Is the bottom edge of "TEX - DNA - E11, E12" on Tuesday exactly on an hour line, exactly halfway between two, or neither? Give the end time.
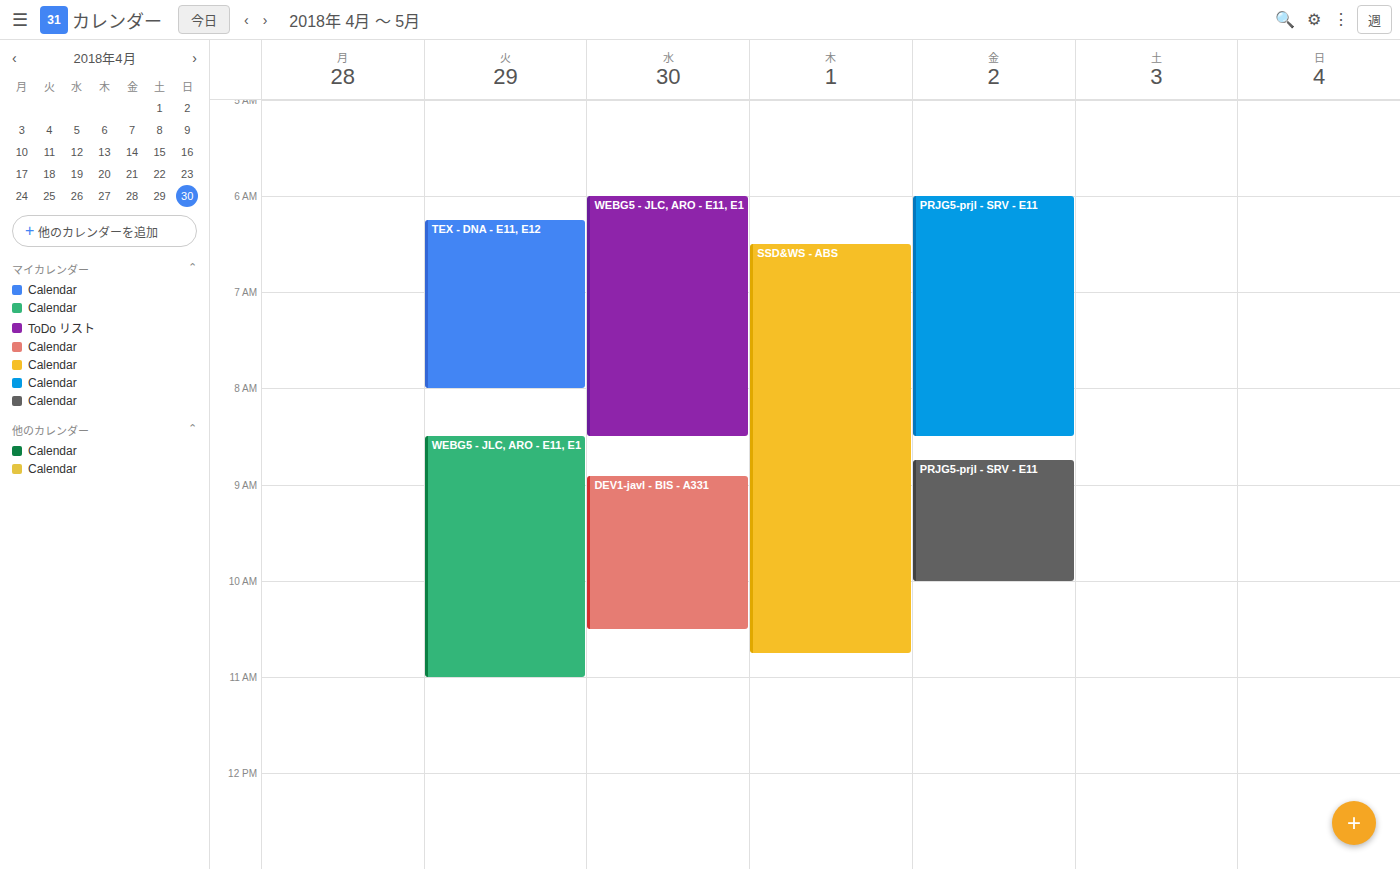
8:00 AM -- exactly on the 8 AM line.